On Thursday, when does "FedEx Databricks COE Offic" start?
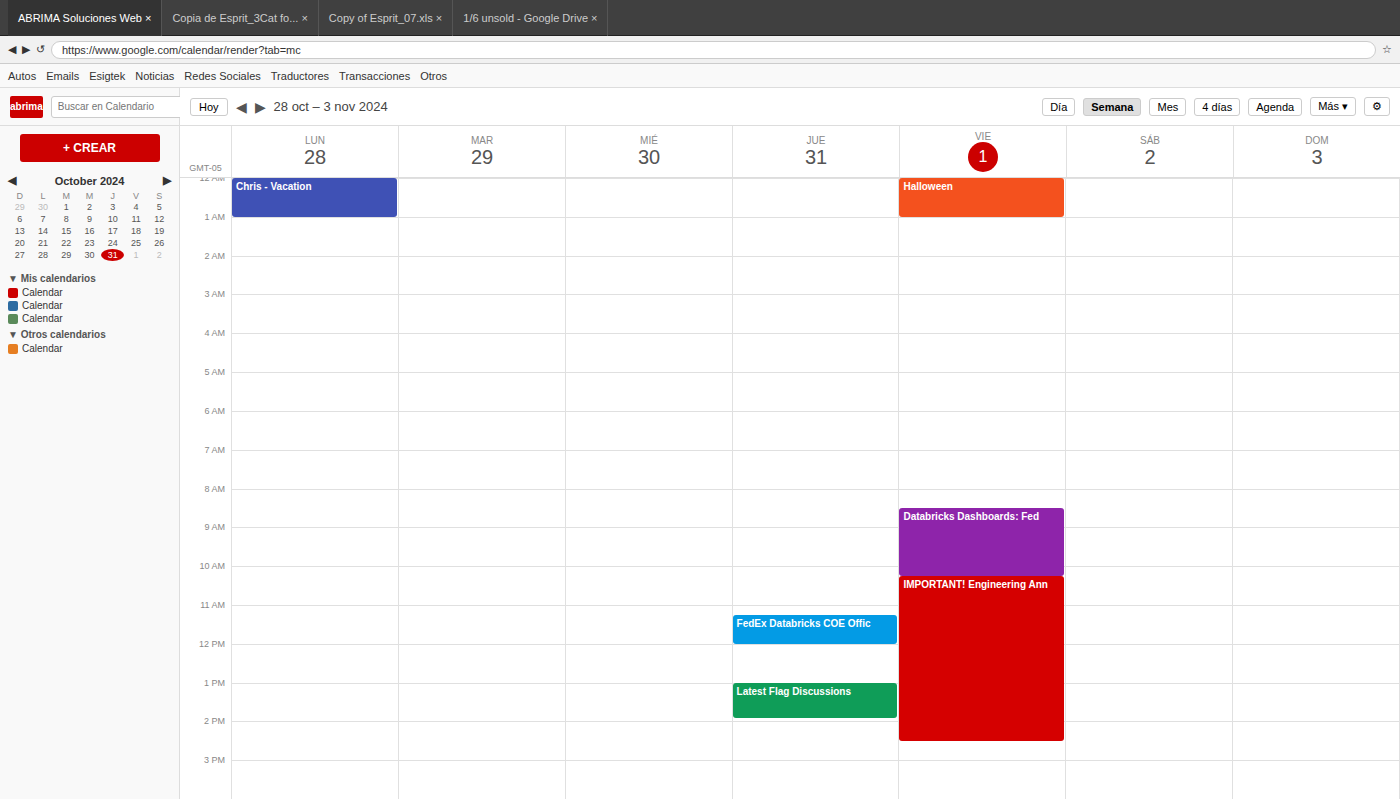
11:15 AM